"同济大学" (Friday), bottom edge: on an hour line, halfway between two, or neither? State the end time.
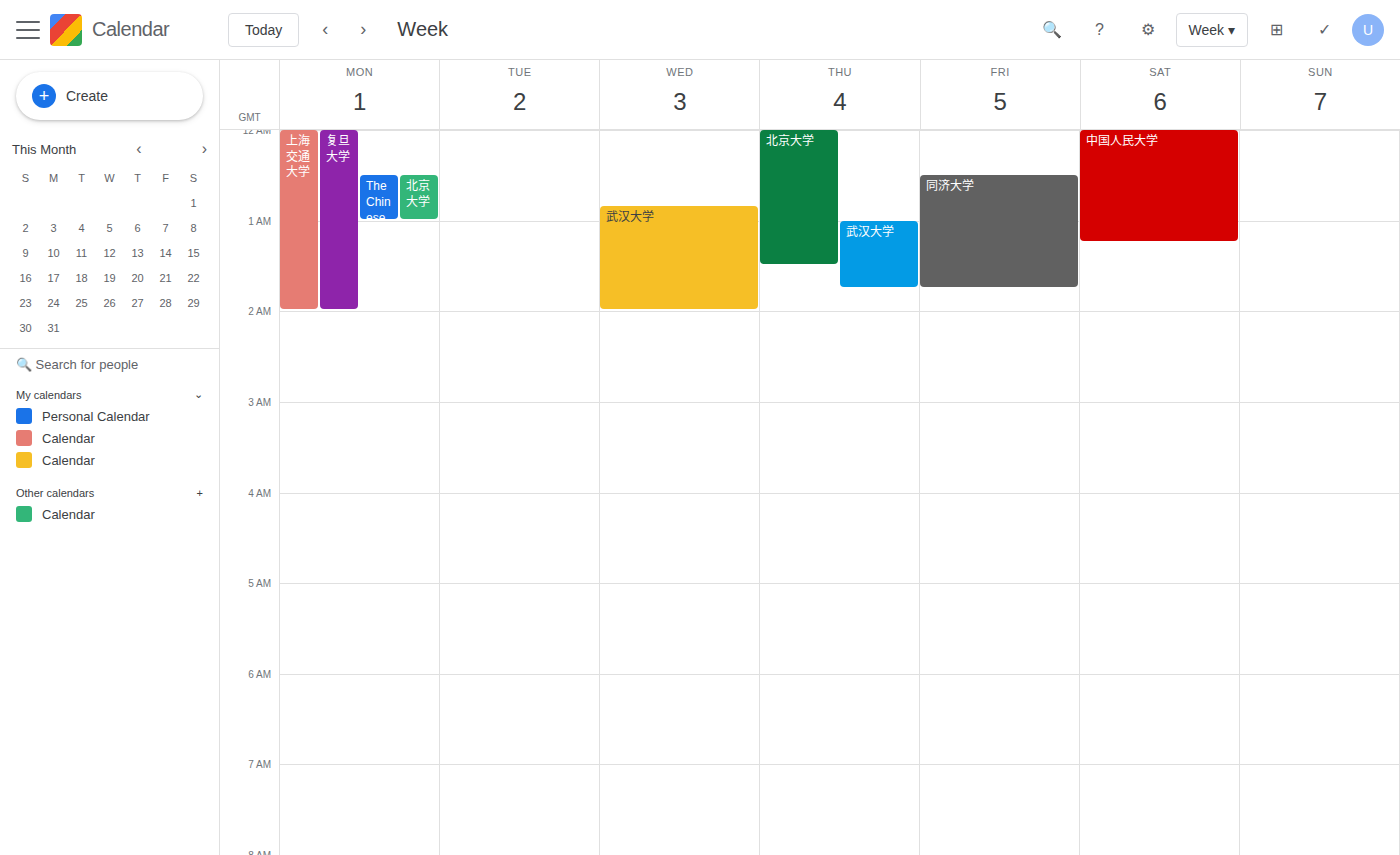
1:45 AM -- neither: three quarters of the way from the 1 AM line to the 2 AM line.